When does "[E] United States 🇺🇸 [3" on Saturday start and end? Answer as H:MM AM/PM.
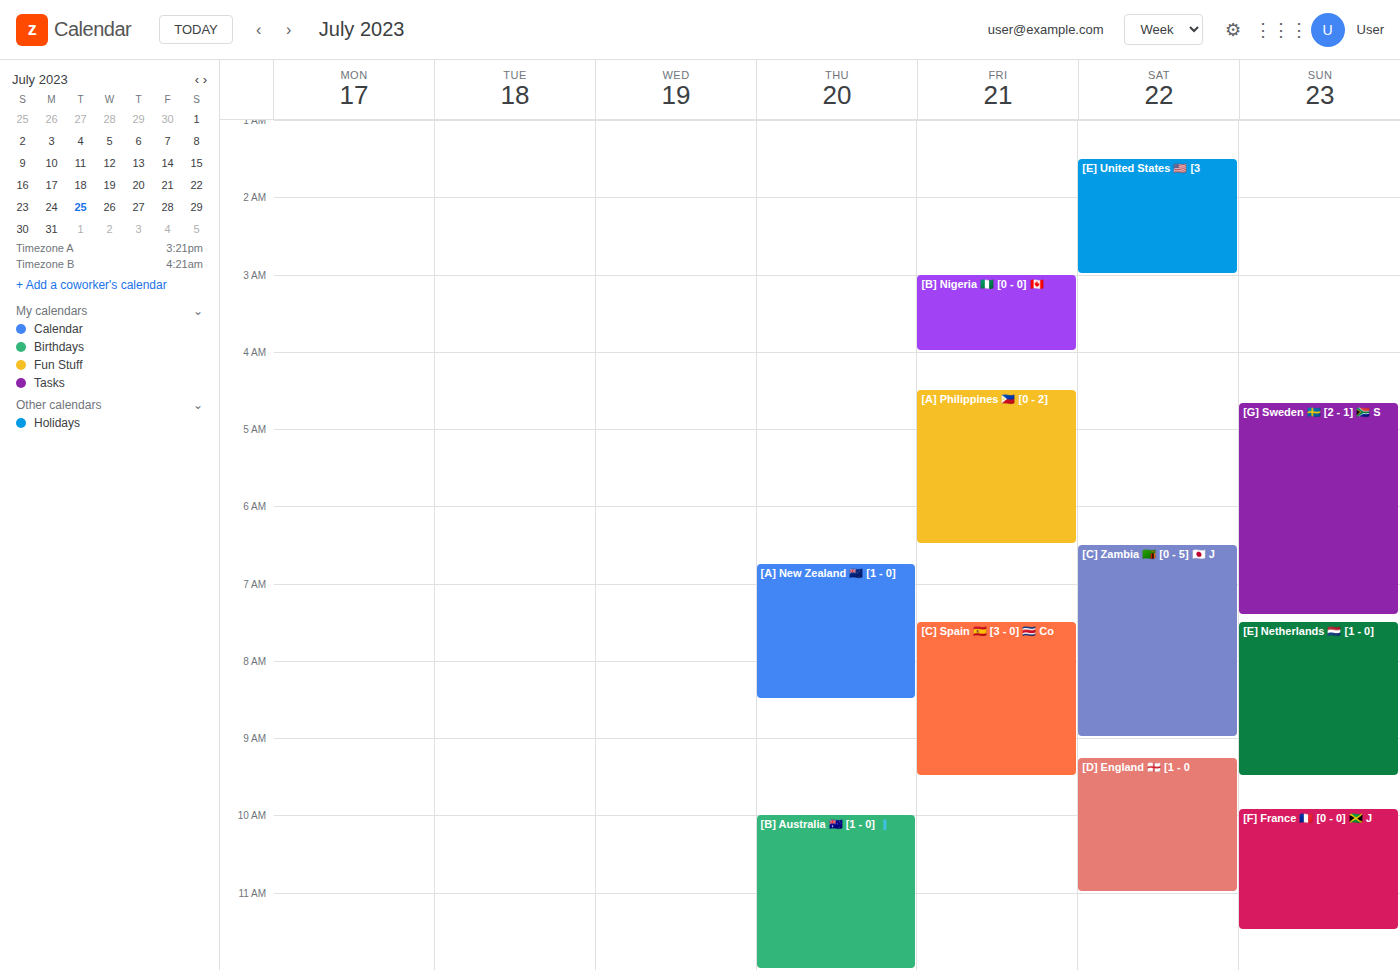
1:30 AM to 3:00 AM